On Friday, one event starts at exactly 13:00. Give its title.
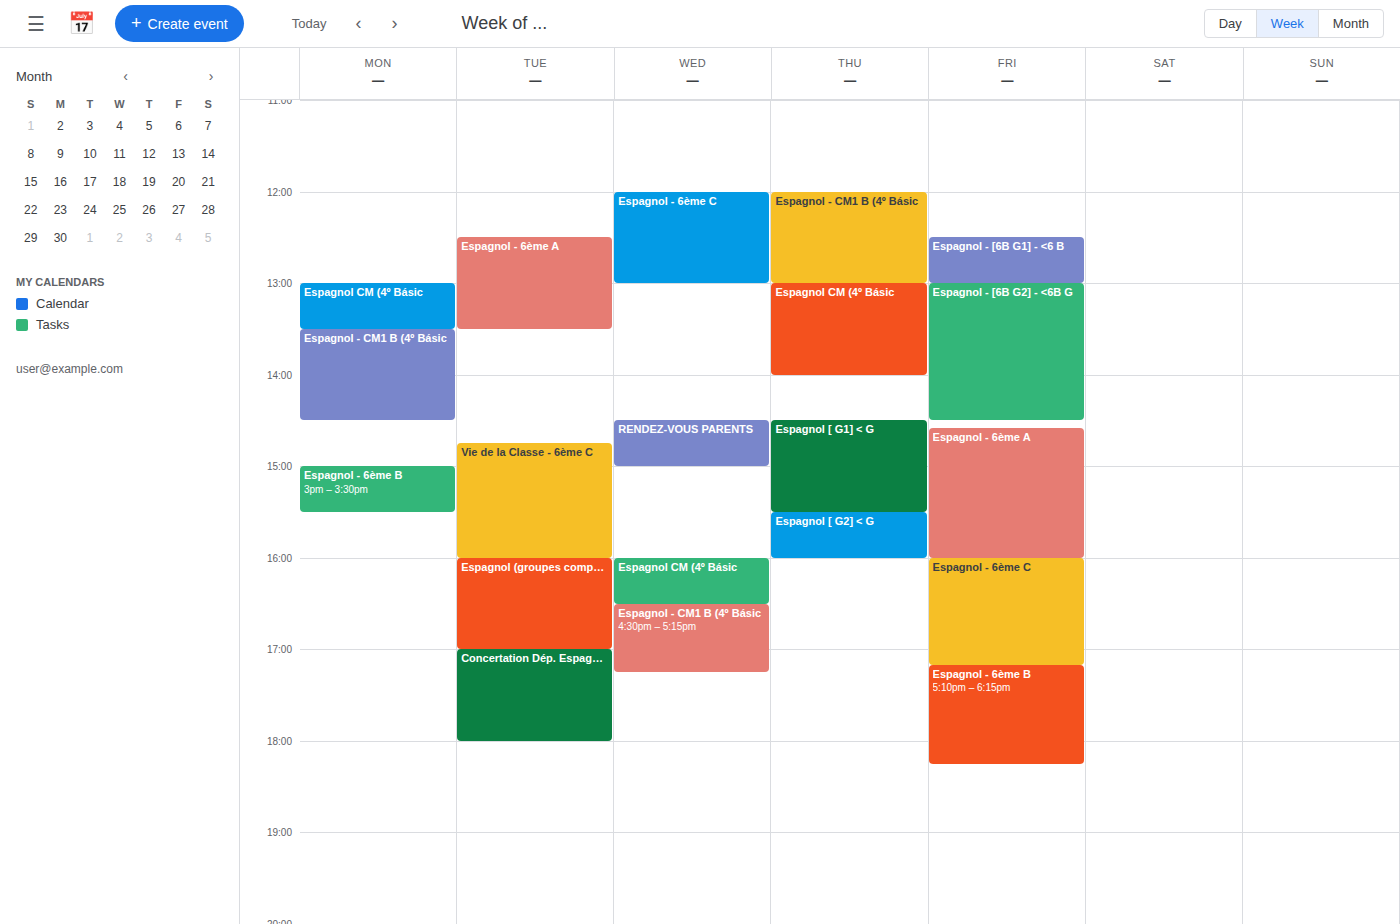
"Espagnol - [6B G2] - <6B G"